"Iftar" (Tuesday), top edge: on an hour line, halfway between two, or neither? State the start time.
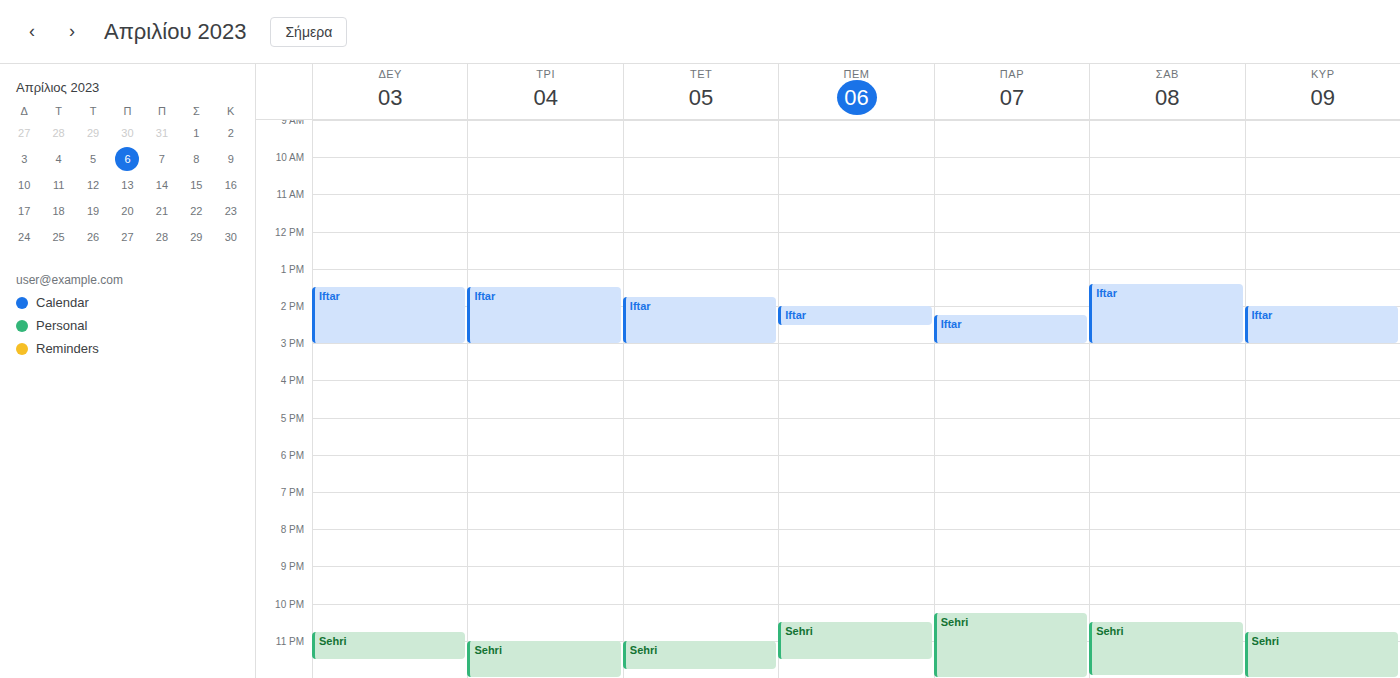
1:30 PM -- halfway between the 1 PM and 2 PM lines.